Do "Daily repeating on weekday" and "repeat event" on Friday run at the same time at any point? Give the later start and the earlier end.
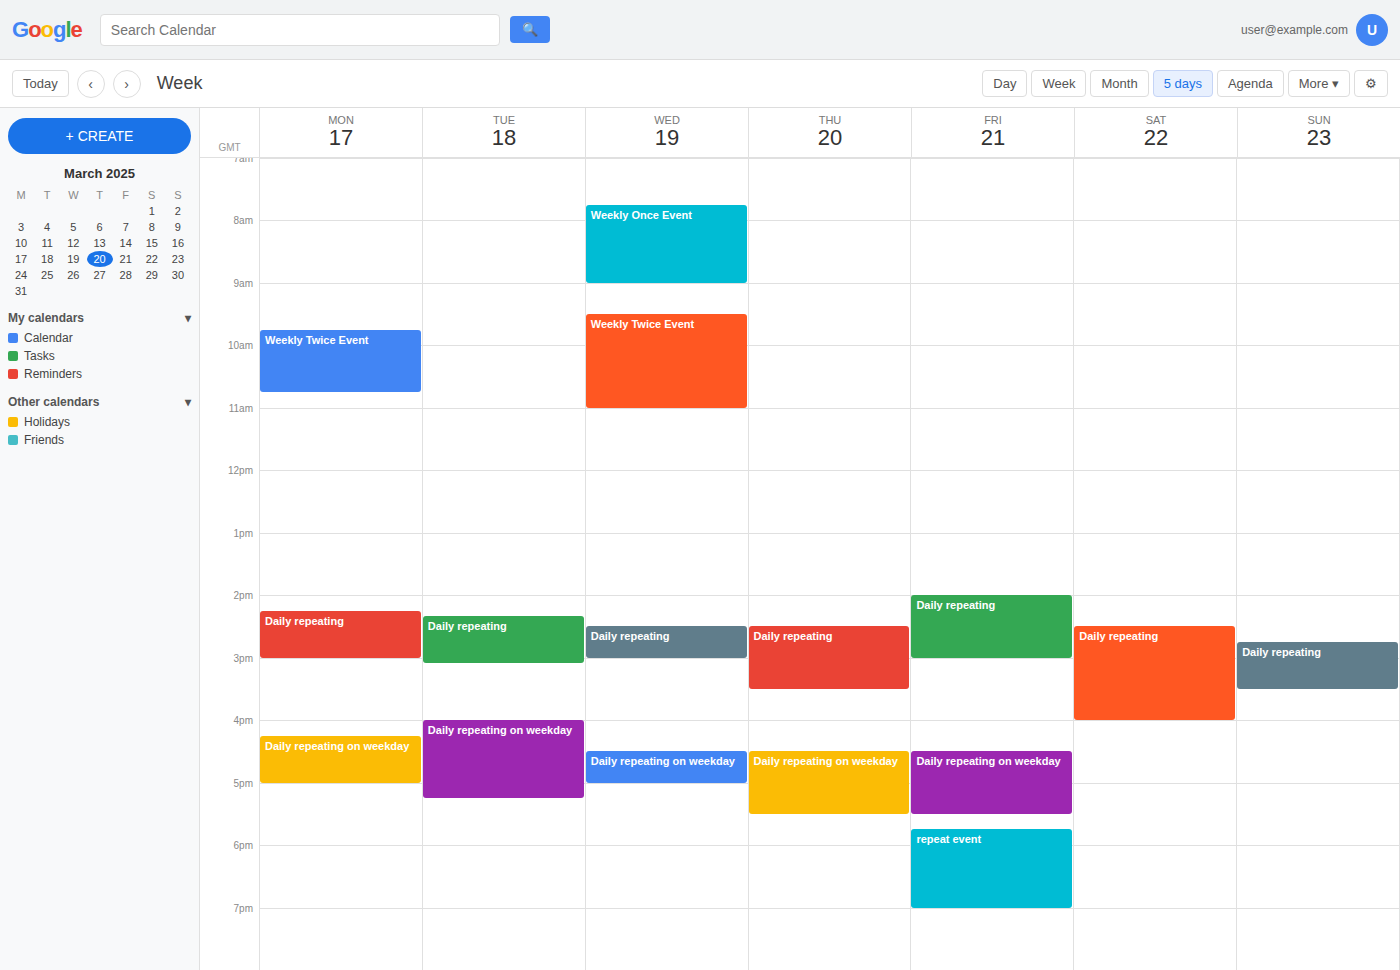
"Daily repeating on weekday" ends at 5:30 PM and "repeat event" starts at 5:45 PM -- no overlap.